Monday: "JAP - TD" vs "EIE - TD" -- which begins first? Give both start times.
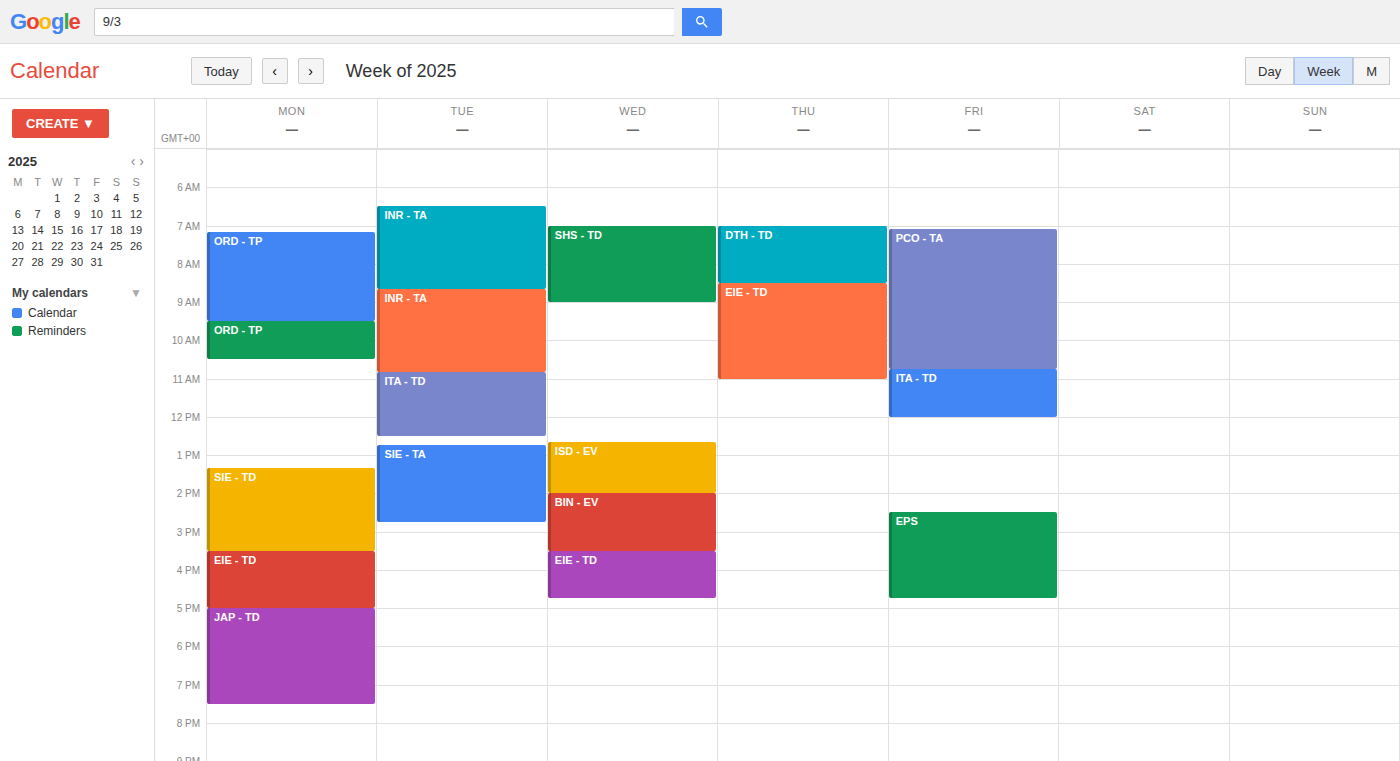
"EIE - TD" 15:30; "JAP - TD" 17:00.